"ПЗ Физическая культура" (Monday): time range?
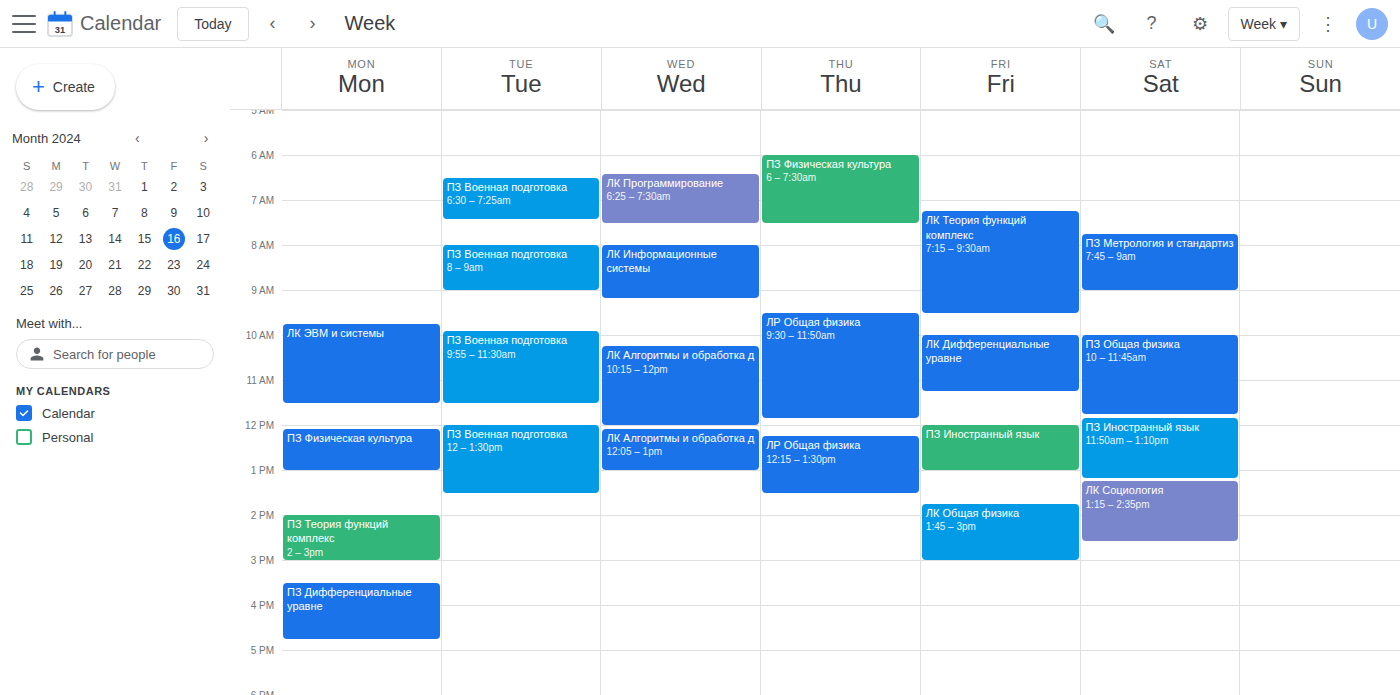
12:05 PM to 1:00 PM